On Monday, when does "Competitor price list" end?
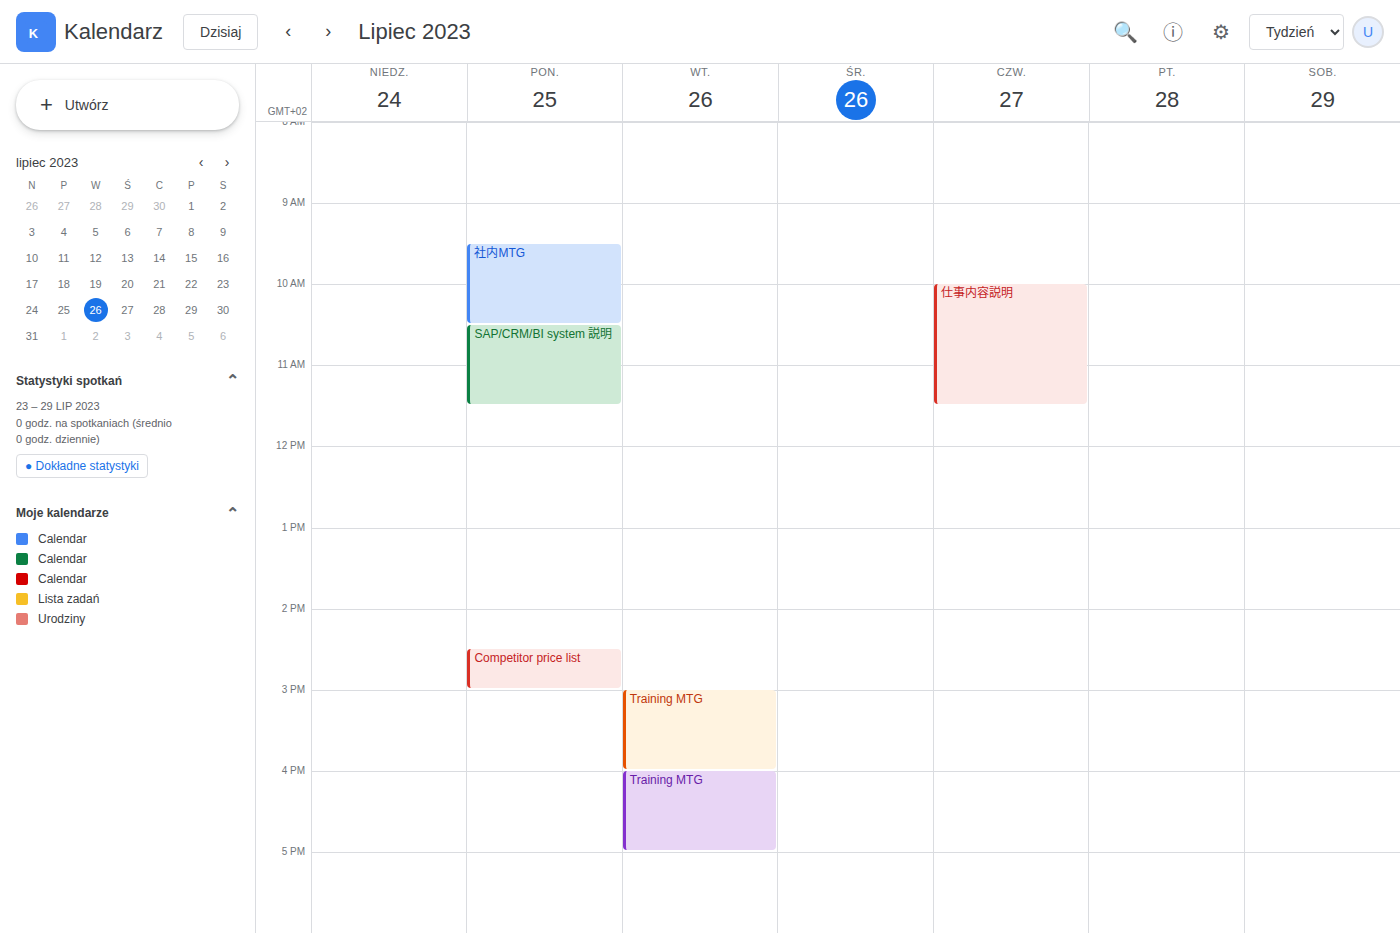
15:00